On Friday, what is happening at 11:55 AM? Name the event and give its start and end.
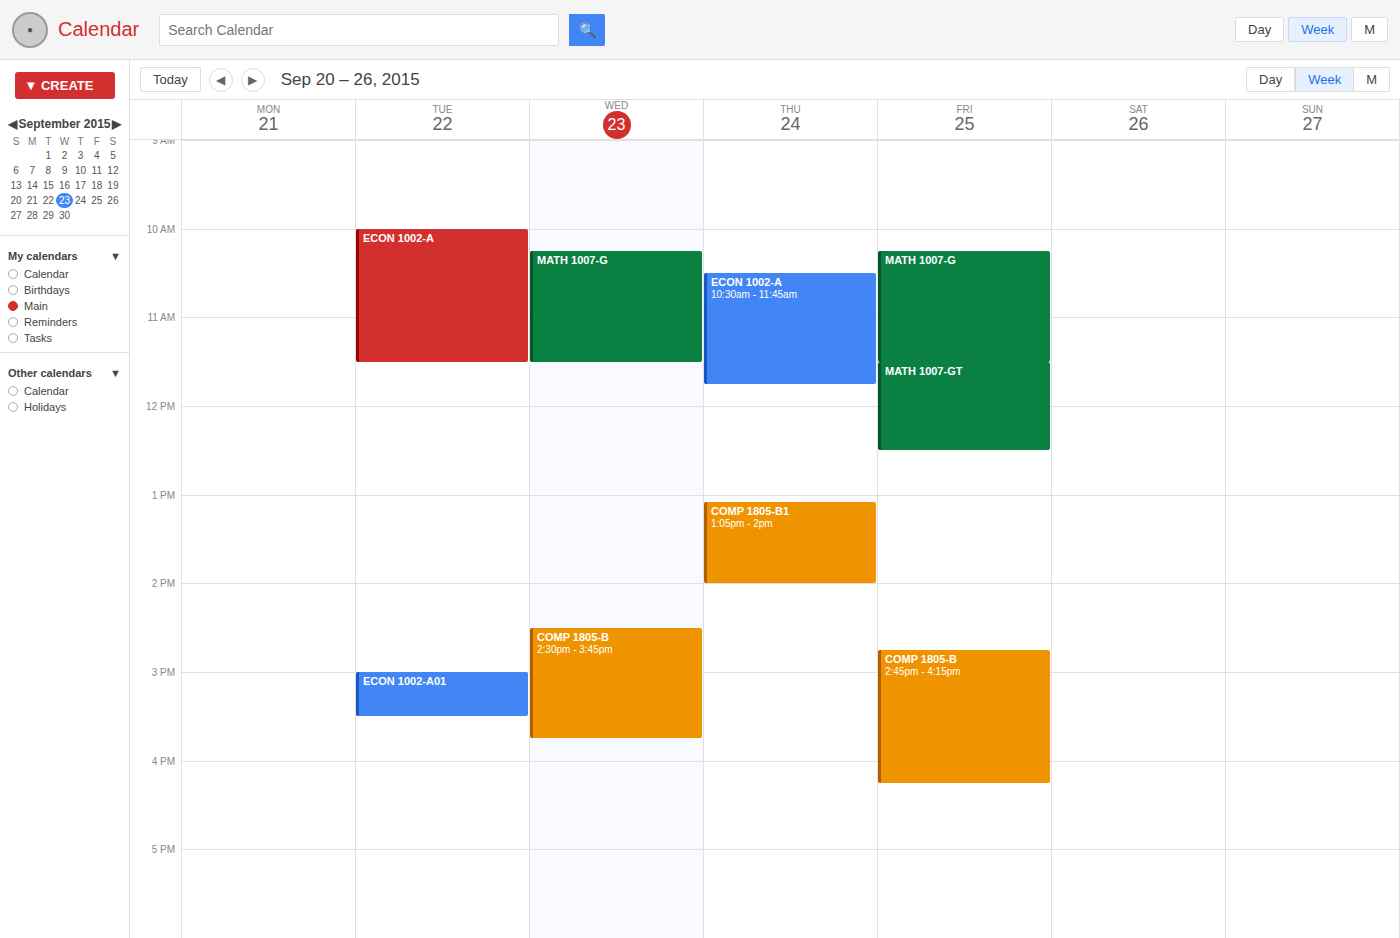
"MATH 1007-GT", 11:30 AM to 12:30 PM